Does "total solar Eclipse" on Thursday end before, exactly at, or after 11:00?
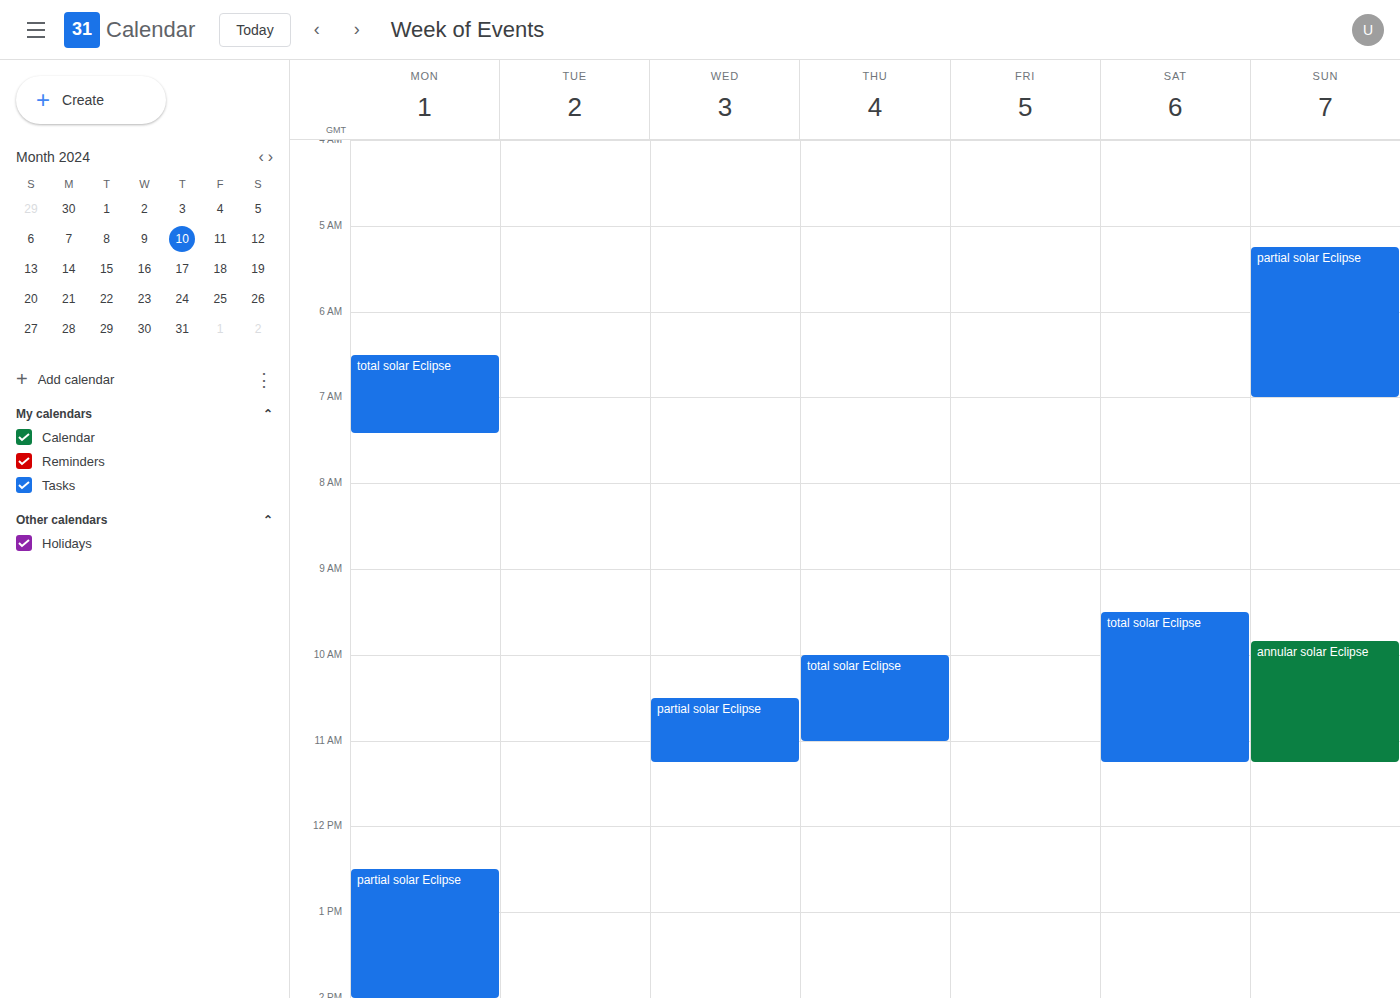
11:00 -- exactly at 11:00, on the 11:00 line.